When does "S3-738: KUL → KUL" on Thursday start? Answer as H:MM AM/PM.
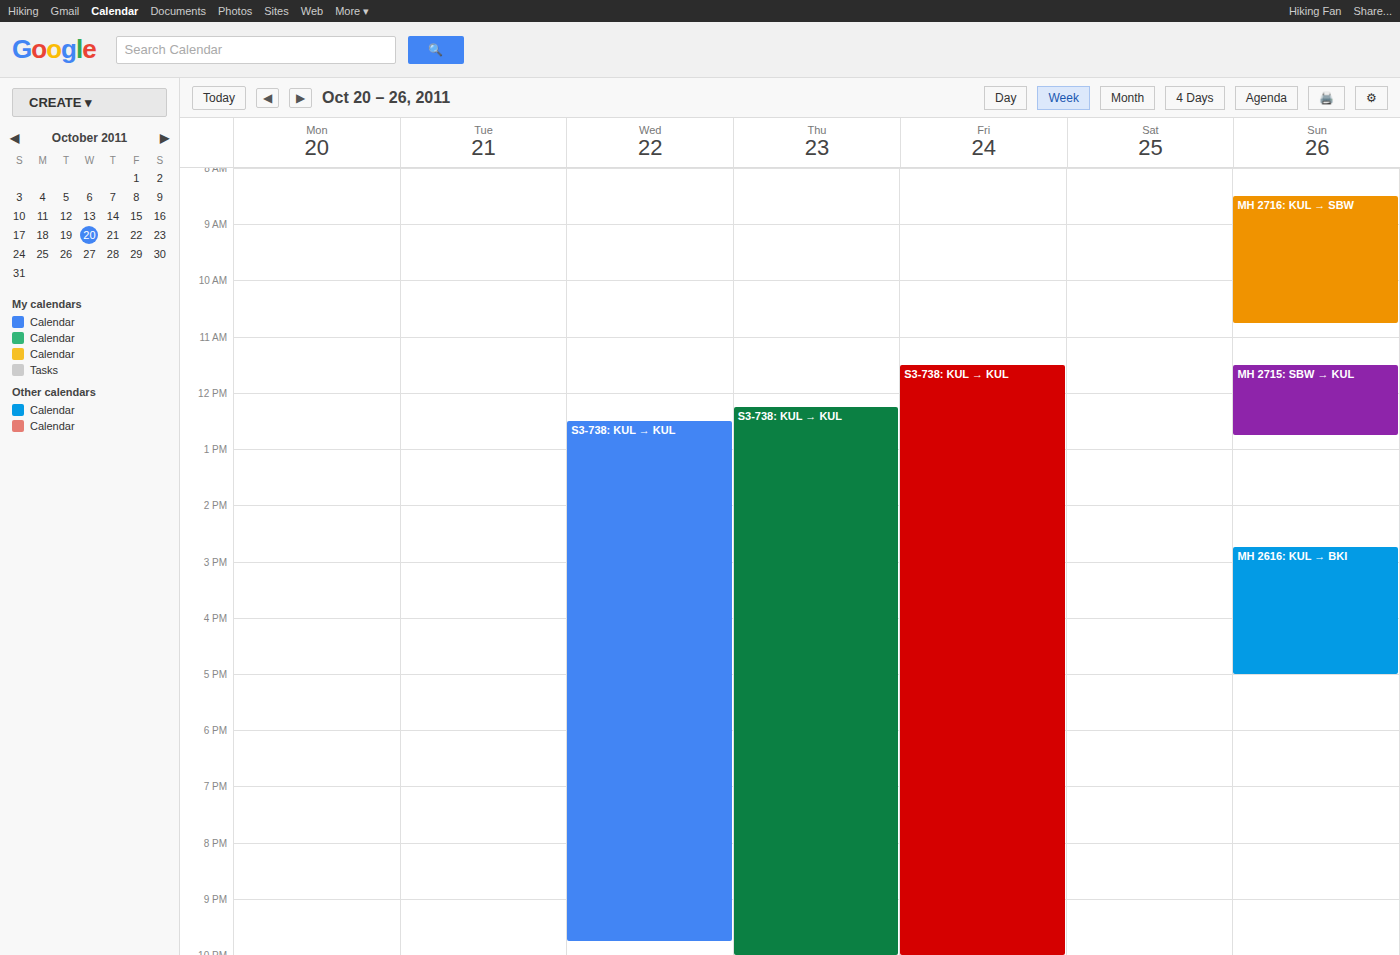
12:15 PM